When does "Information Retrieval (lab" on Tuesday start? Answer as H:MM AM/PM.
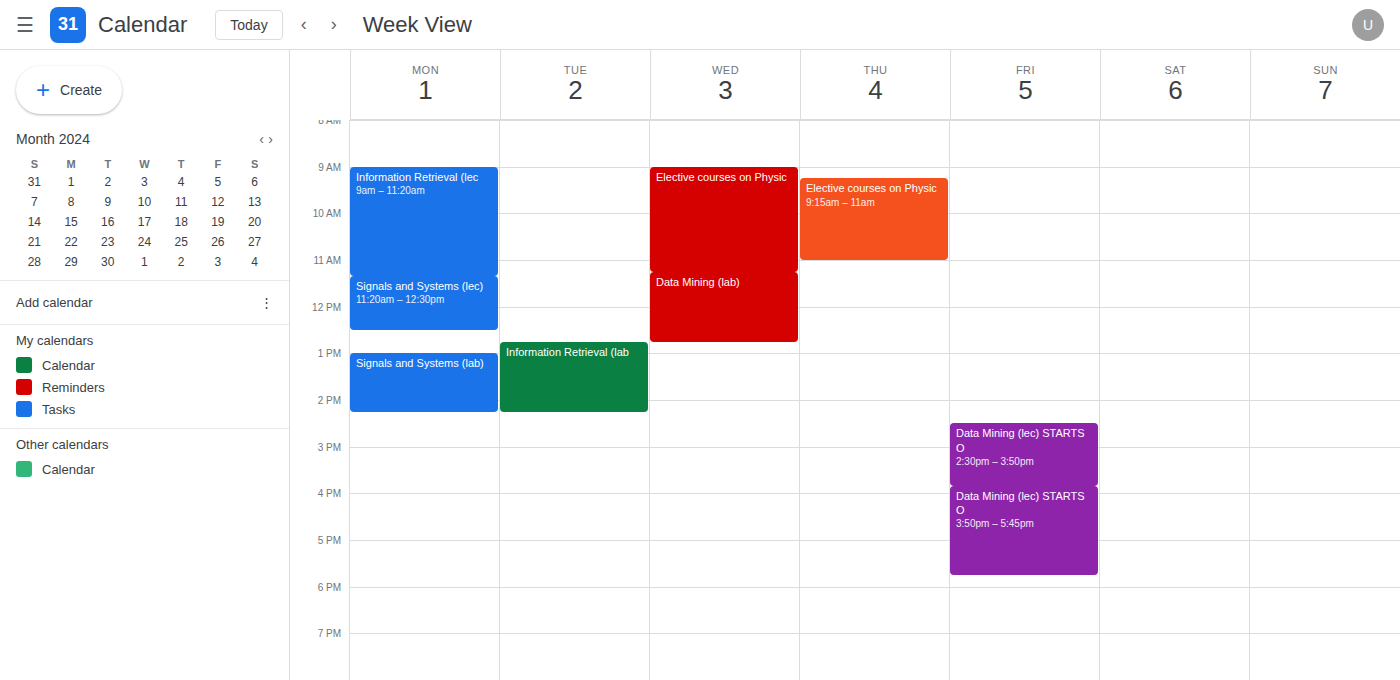
12:45 PM